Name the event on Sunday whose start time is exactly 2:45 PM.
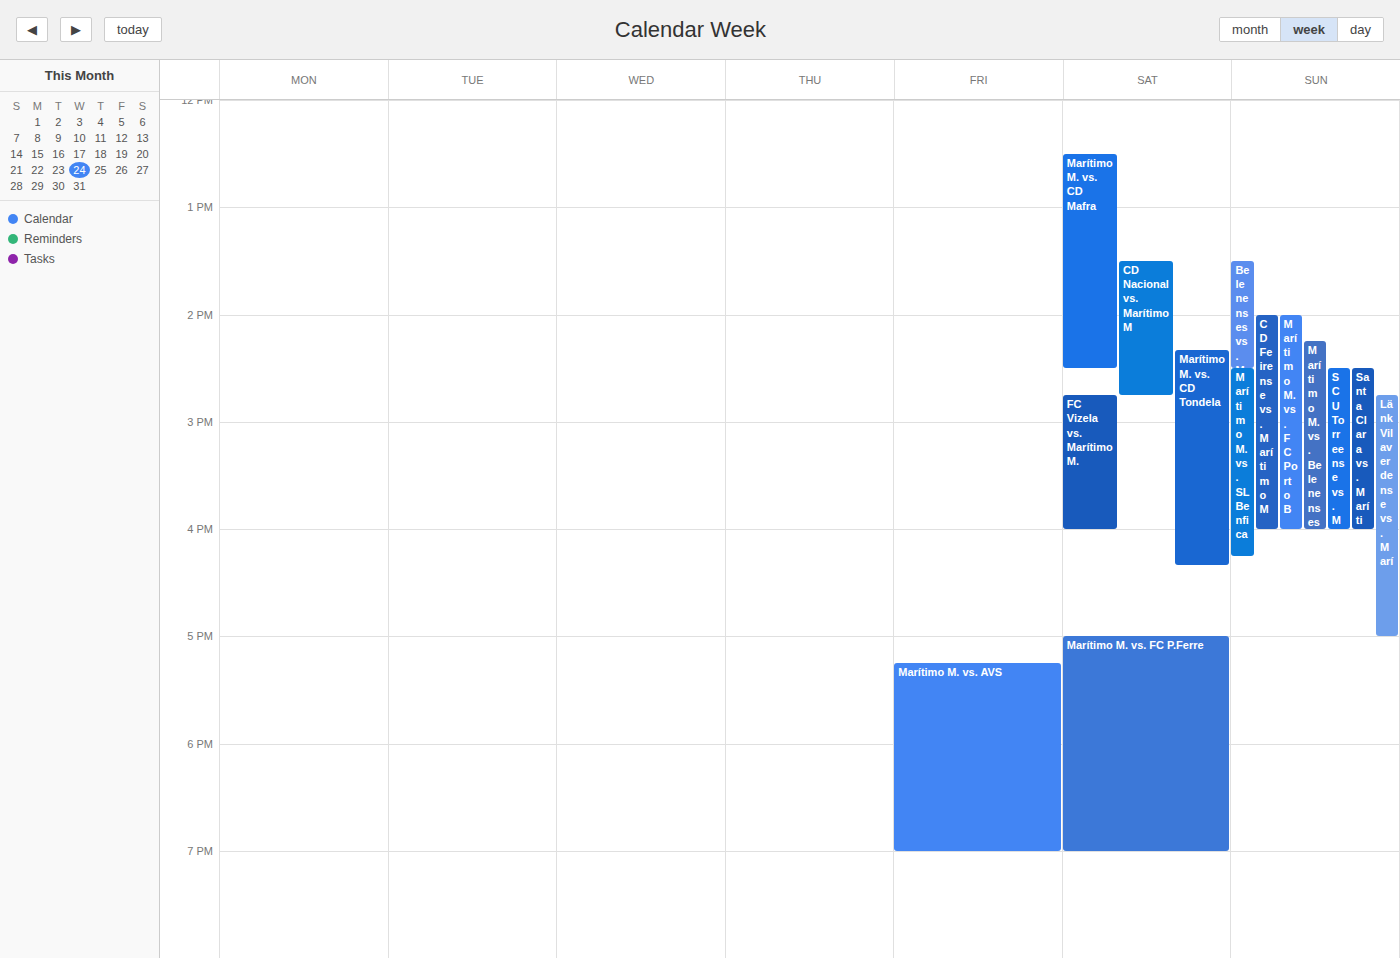
"Länk Vilaverdense vs. Marí"